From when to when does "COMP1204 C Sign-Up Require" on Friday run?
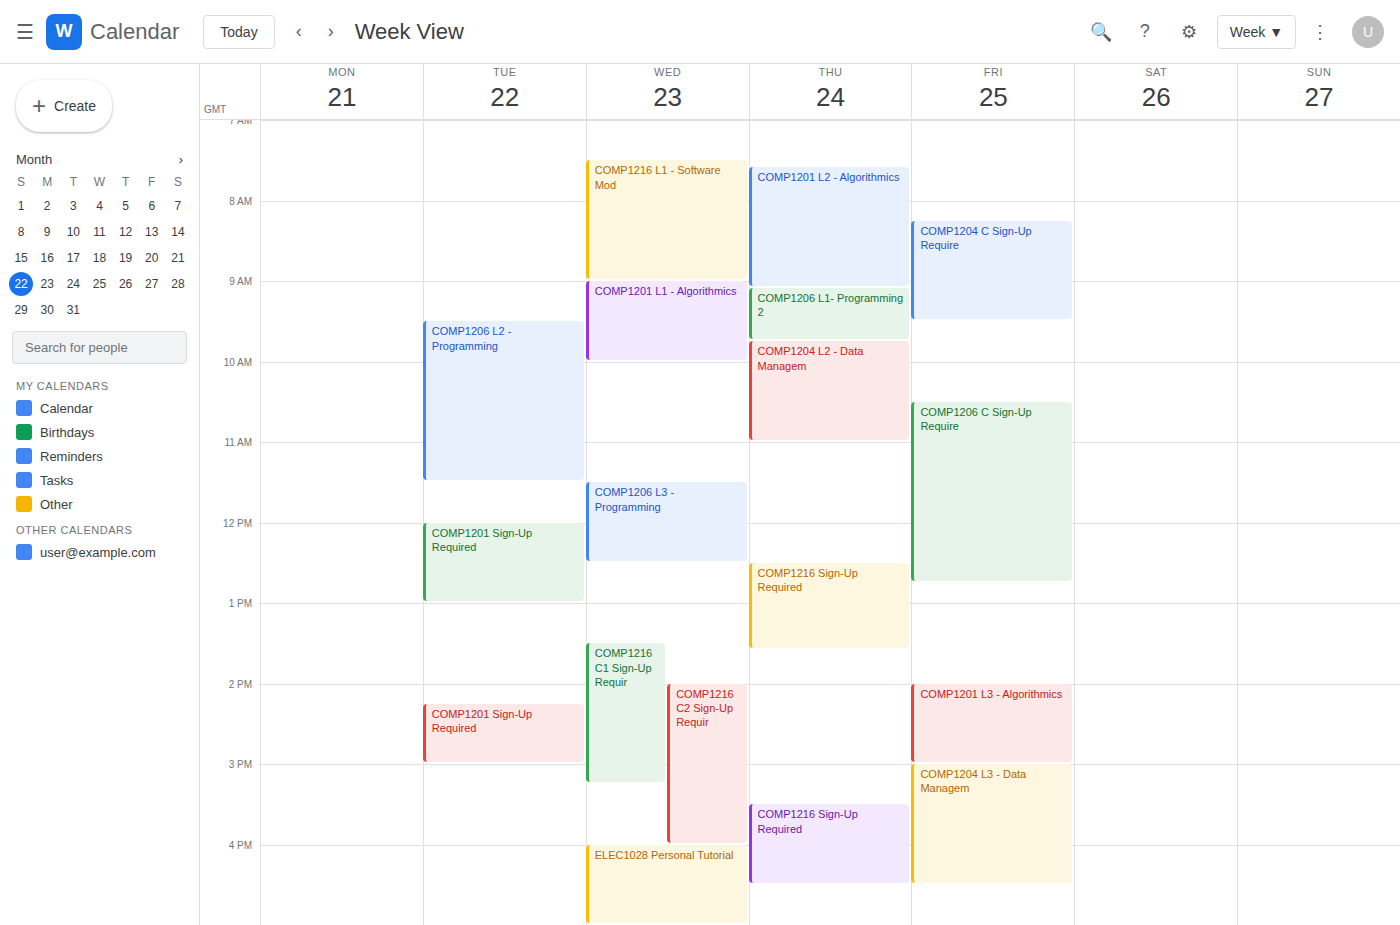
8:15 AM to 9:30 AM